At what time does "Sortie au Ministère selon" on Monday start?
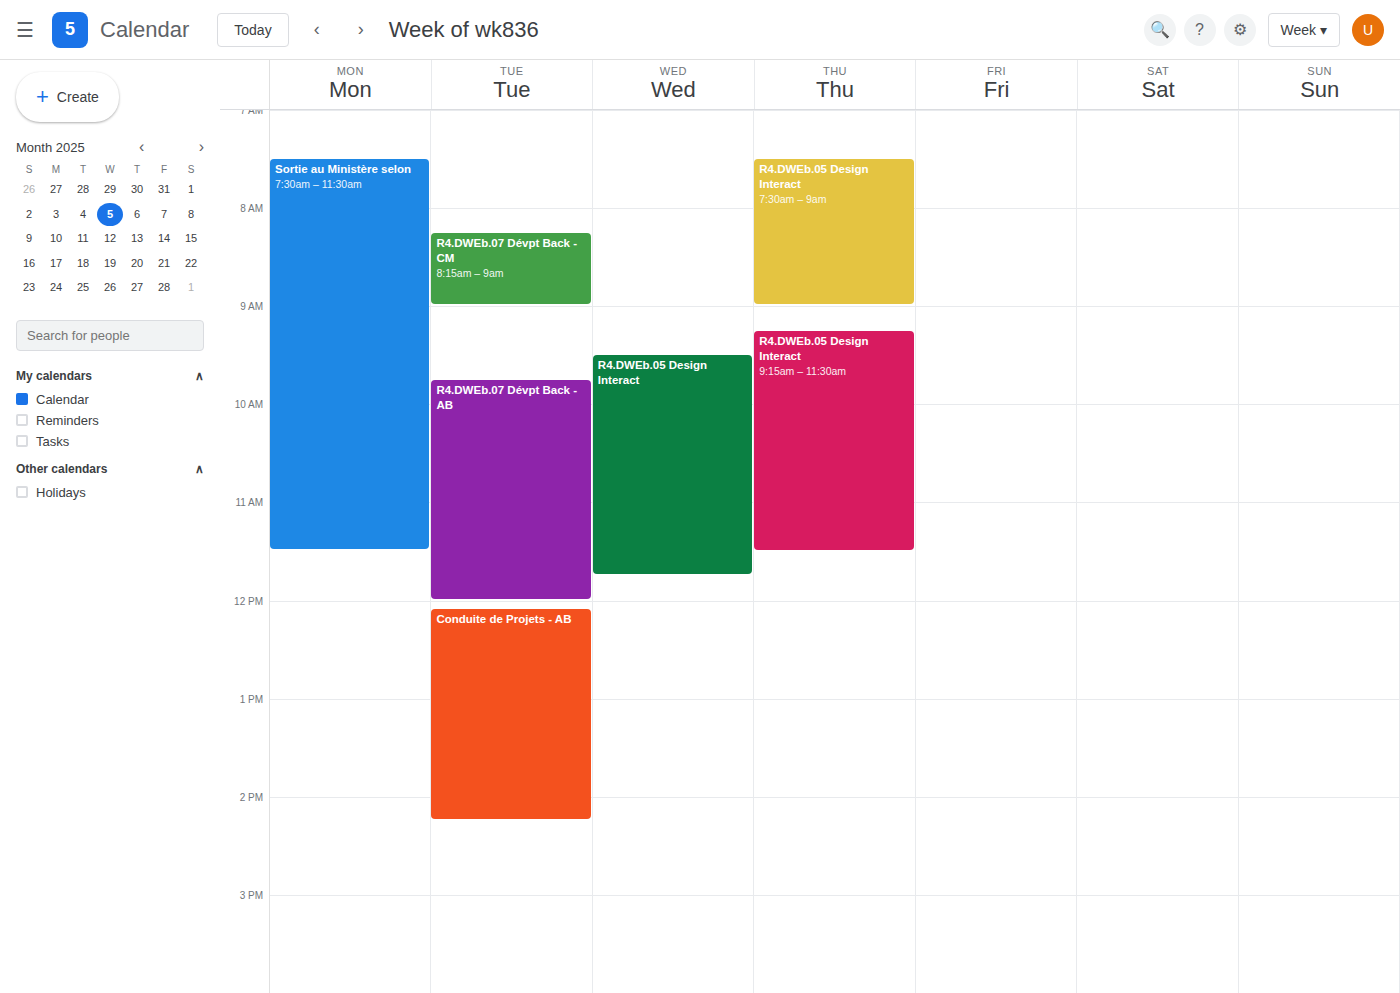
07:30